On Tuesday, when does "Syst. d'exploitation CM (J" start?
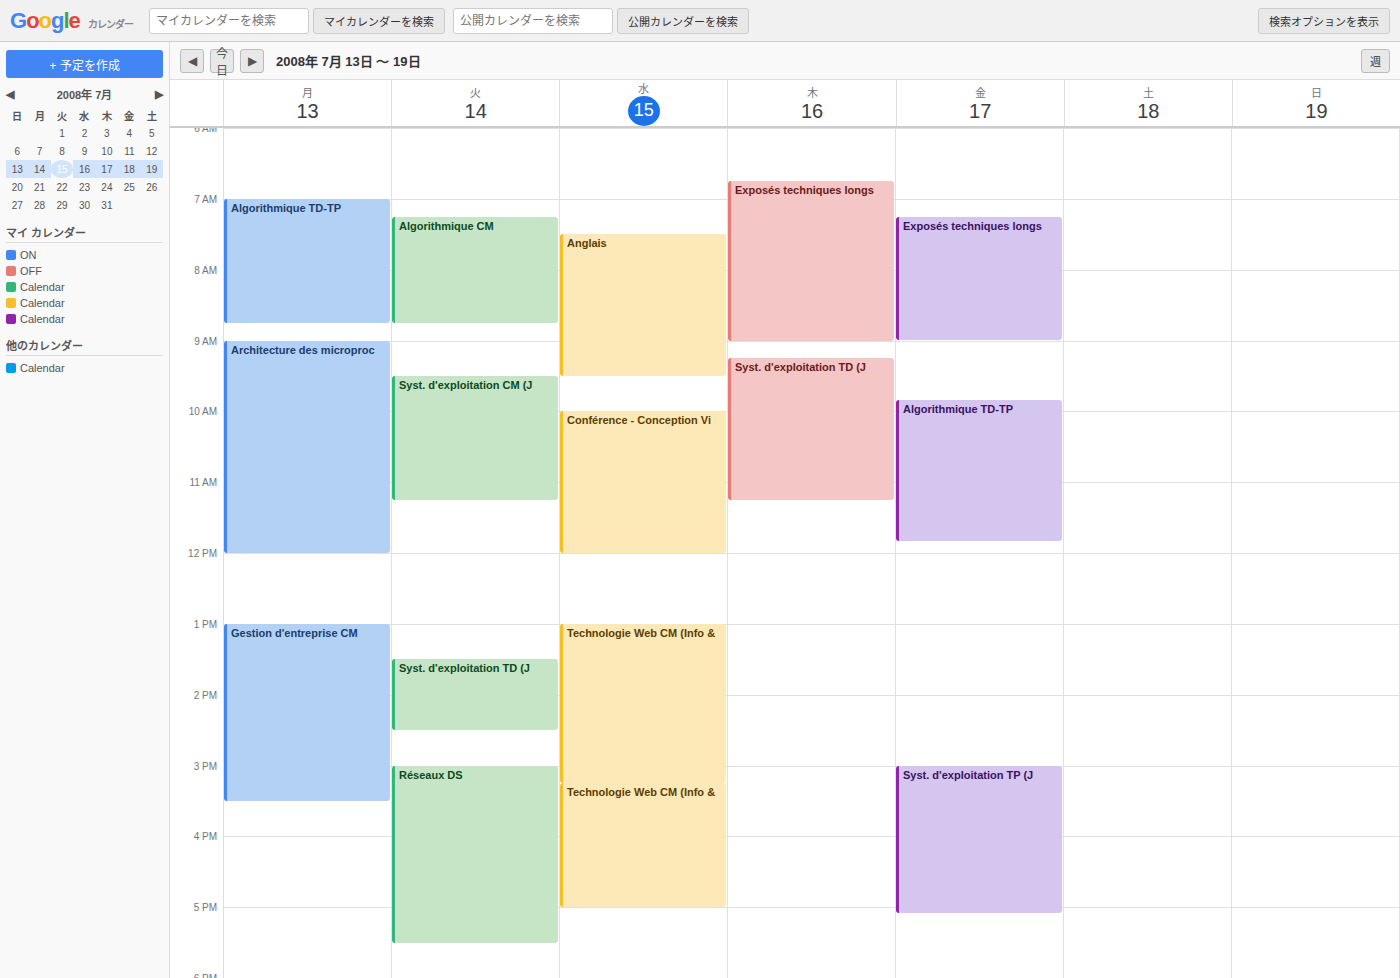
9:30 AM